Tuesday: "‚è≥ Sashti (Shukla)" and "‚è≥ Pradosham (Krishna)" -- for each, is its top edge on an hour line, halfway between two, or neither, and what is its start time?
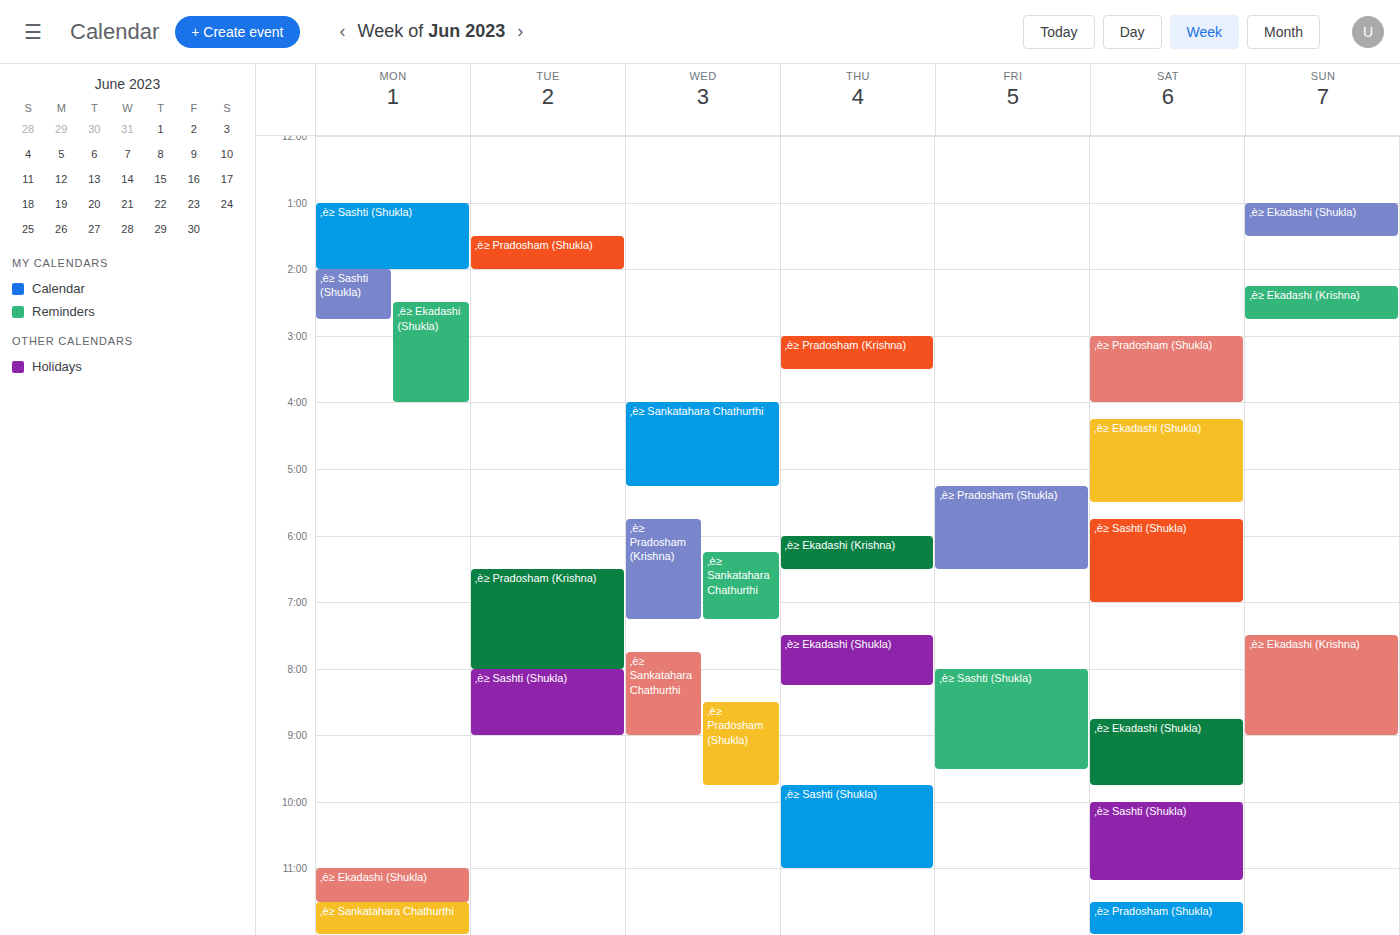
"‚è≥ Sashti (Shukla)": 8:00 PM, exactly on the 8 PM line. "‚è≥ Pradosham (Krishna)": 6:30 PM, halfway between the 6 PM and 7 PM lines.